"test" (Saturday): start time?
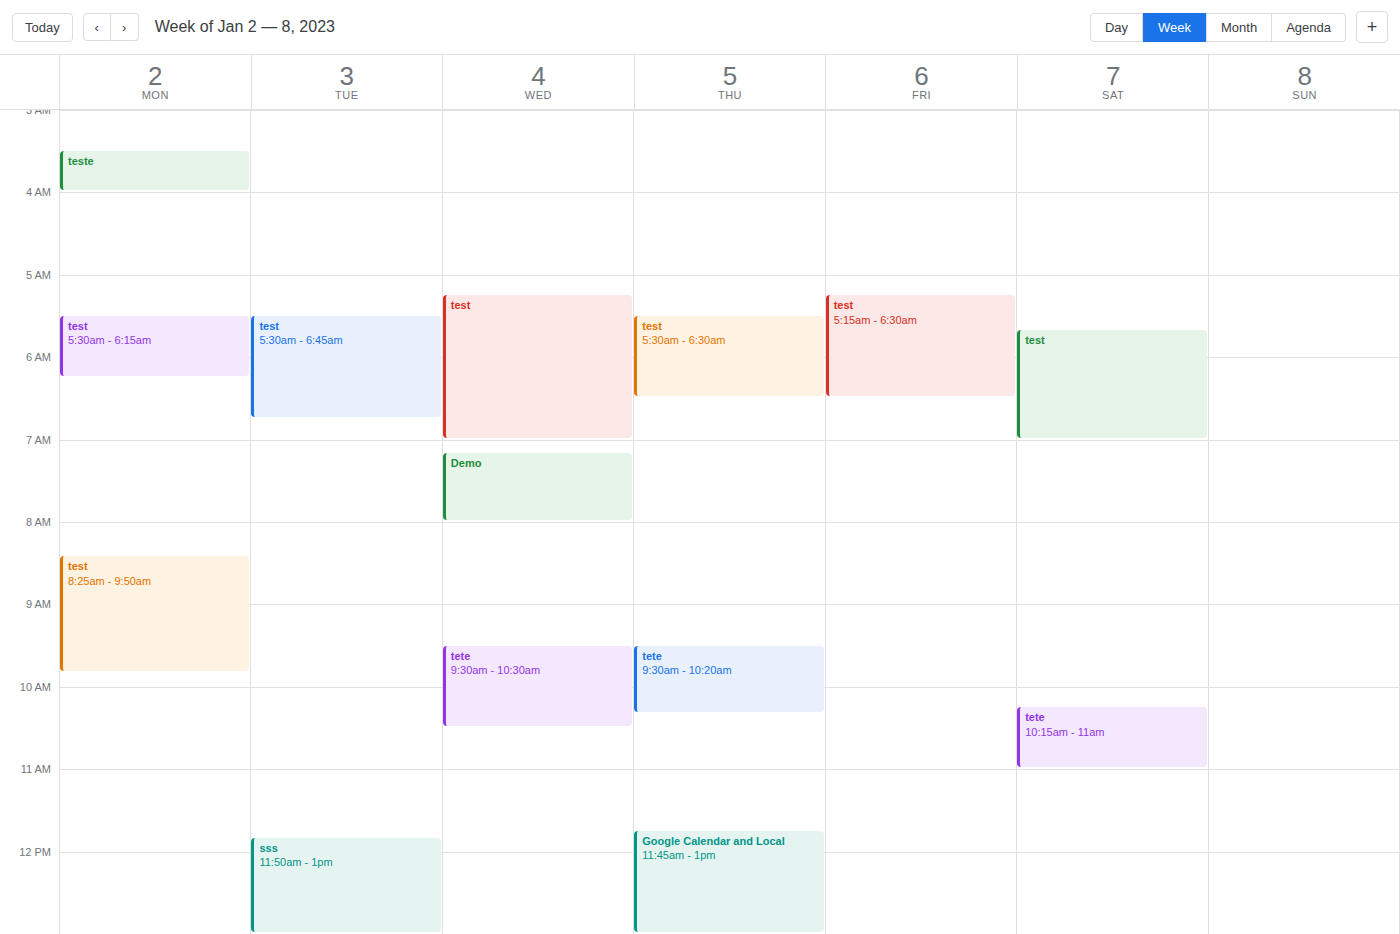
5:40 AM